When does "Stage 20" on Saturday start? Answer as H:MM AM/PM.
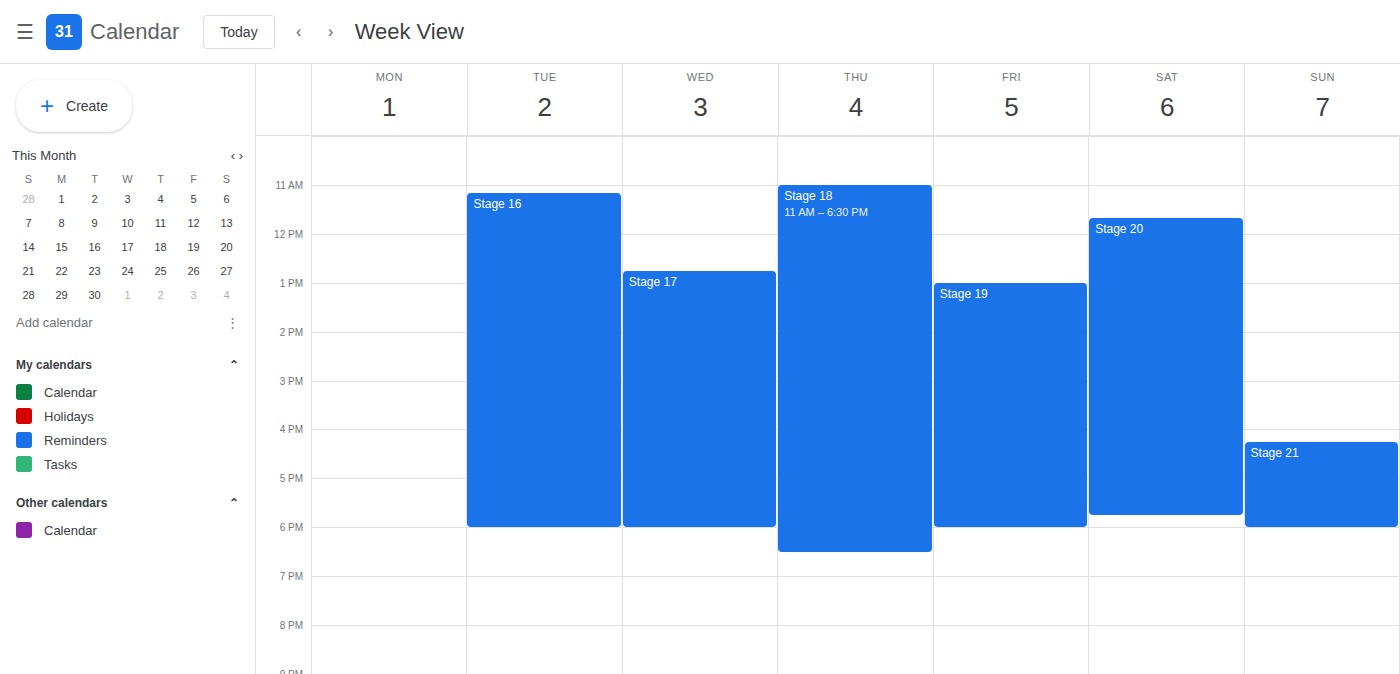
11:40 AM